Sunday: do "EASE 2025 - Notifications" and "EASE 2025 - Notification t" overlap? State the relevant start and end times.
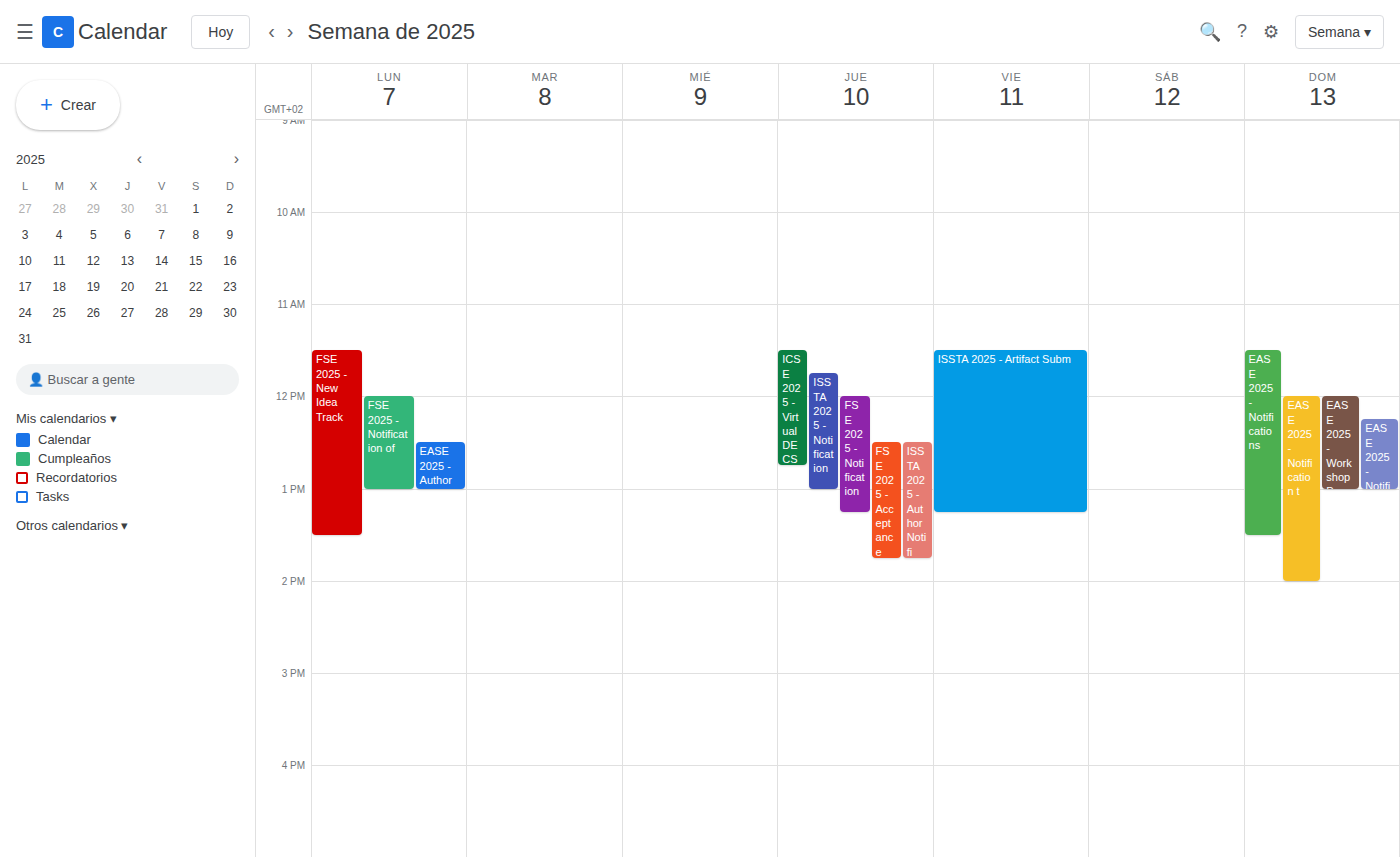
"EASE 2025 - Notification t" starts at 12:00 PM, before "EASE 2025 - Notifications" ends at 1:30 PM -- they overlap.